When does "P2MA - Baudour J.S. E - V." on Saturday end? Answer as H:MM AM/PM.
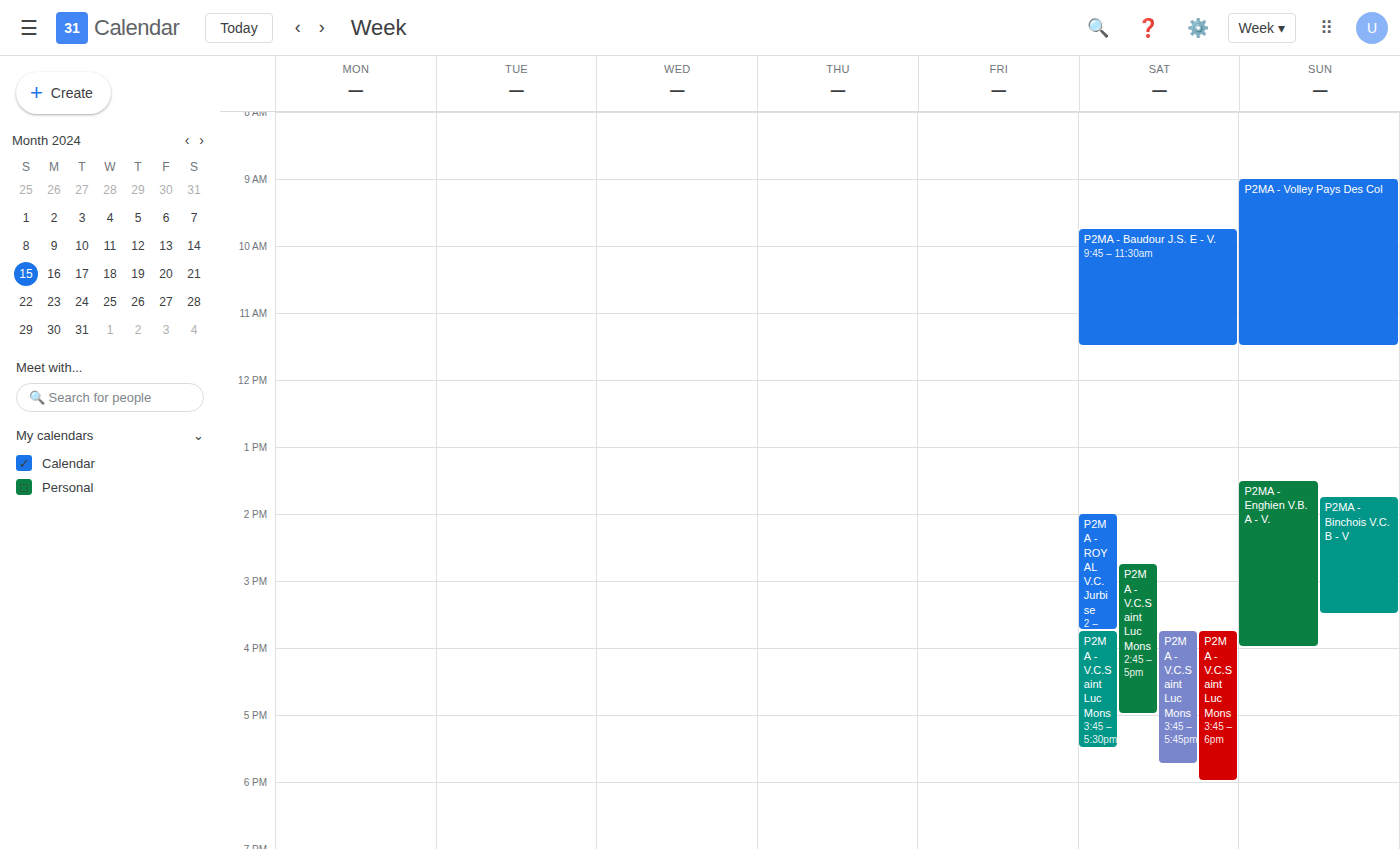
11:30 AM